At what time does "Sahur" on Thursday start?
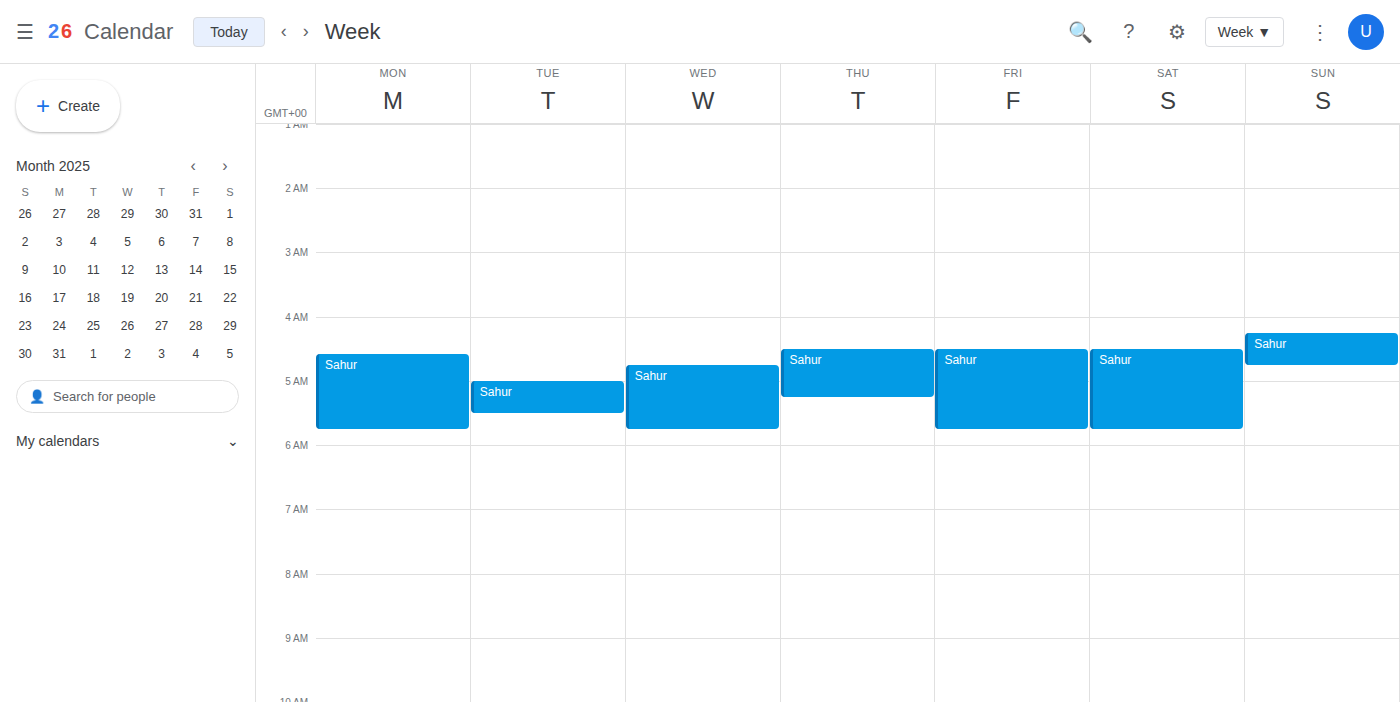
4:30 AM